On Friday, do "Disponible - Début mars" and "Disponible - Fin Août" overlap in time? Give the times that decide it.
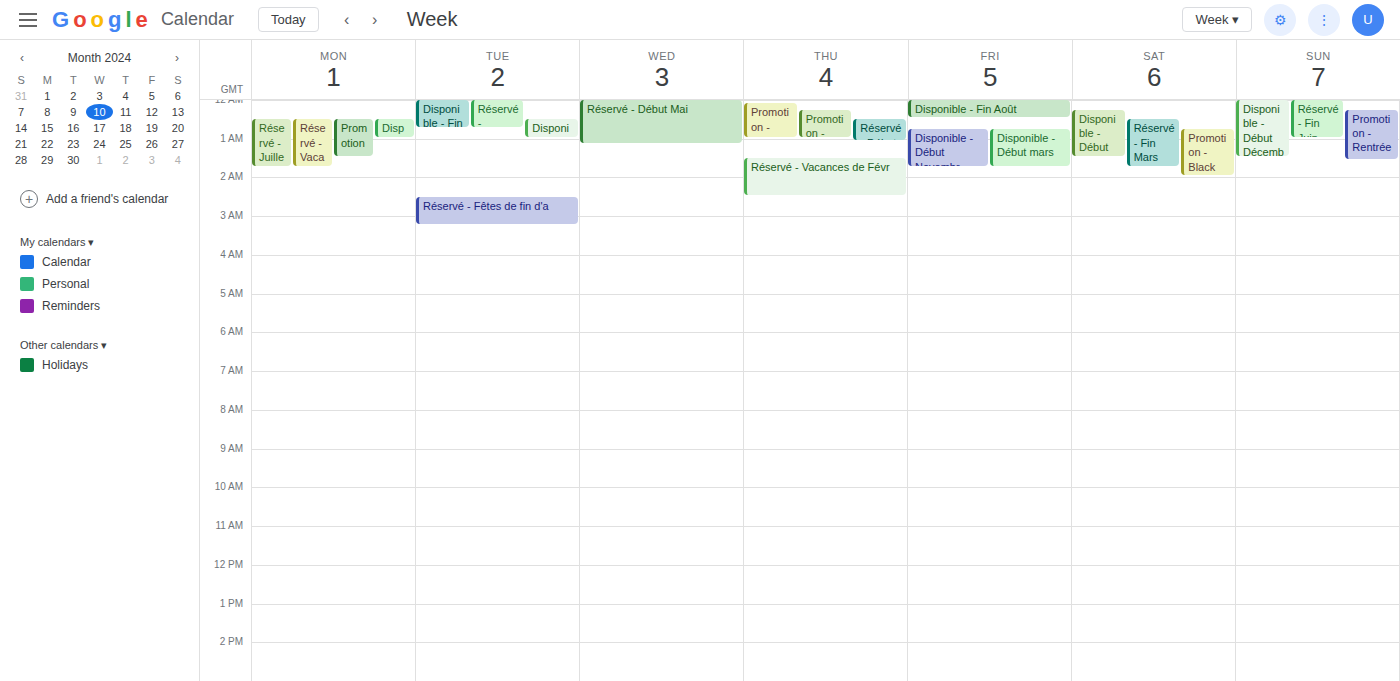
"Disponible - Fin Août" ends at 12:30 AM and "Disponible - Début mars" starts at 12:45 AM -- no overlap.